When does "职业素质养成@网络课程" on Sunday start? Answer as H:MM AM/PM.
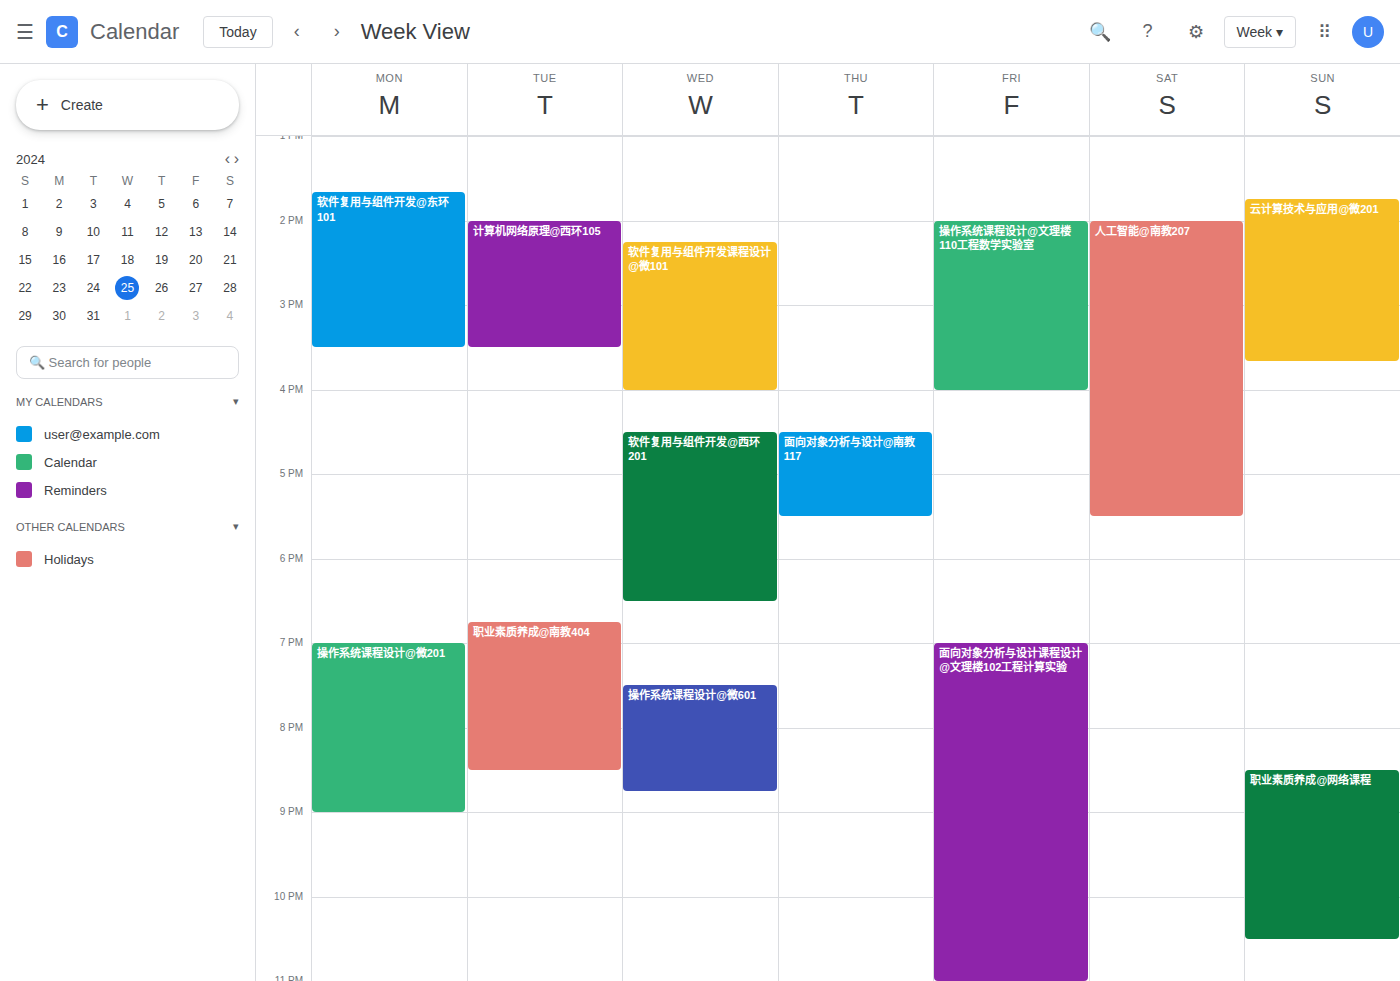
8:30 PM